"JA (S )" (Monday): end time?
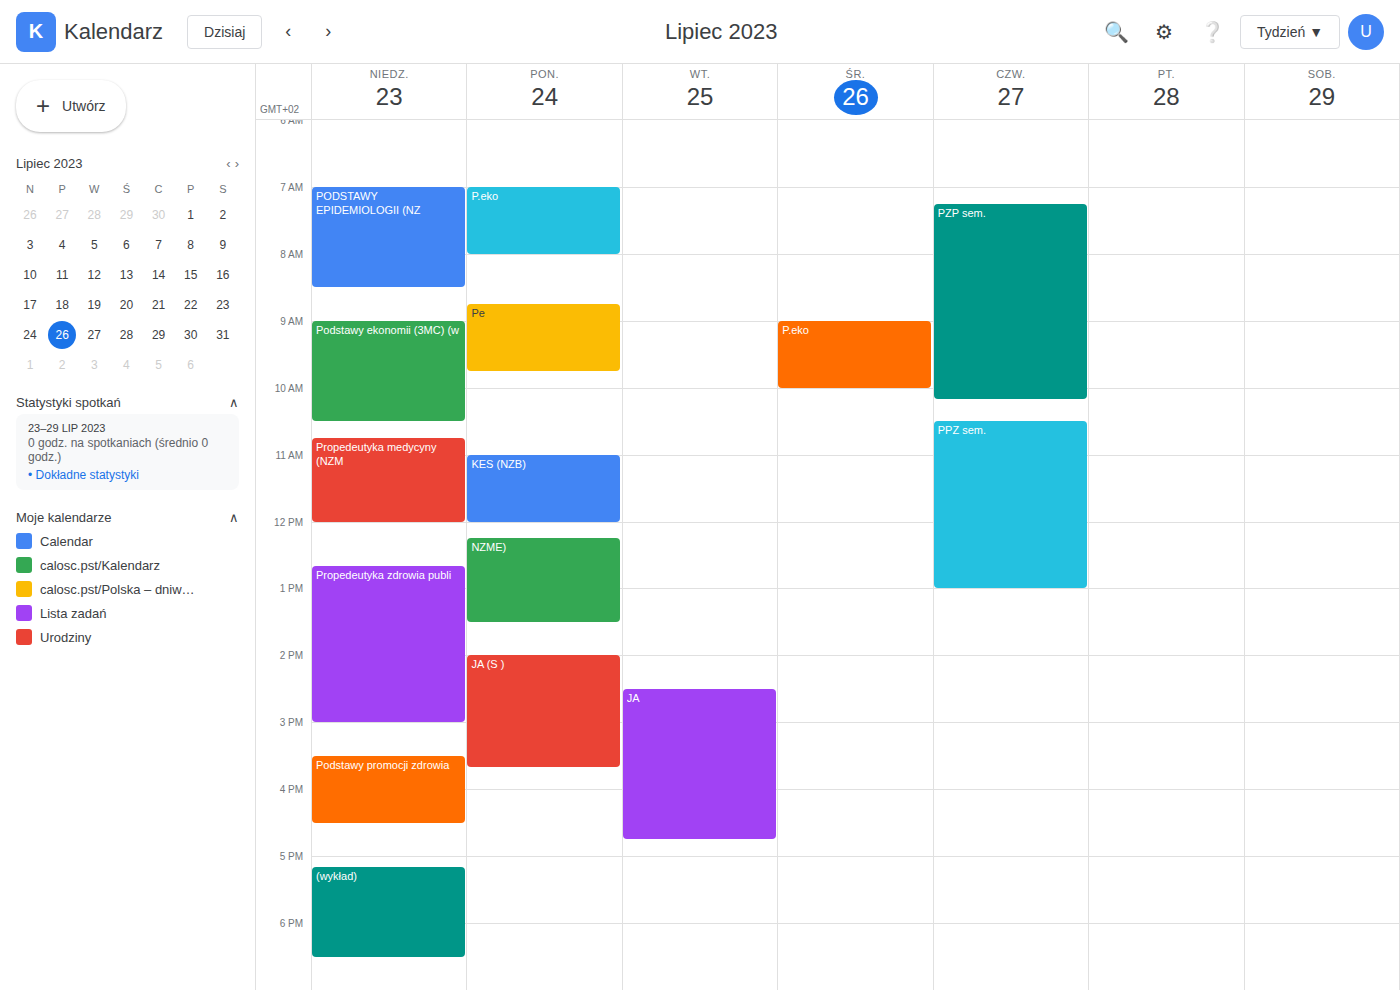
3:40 PM